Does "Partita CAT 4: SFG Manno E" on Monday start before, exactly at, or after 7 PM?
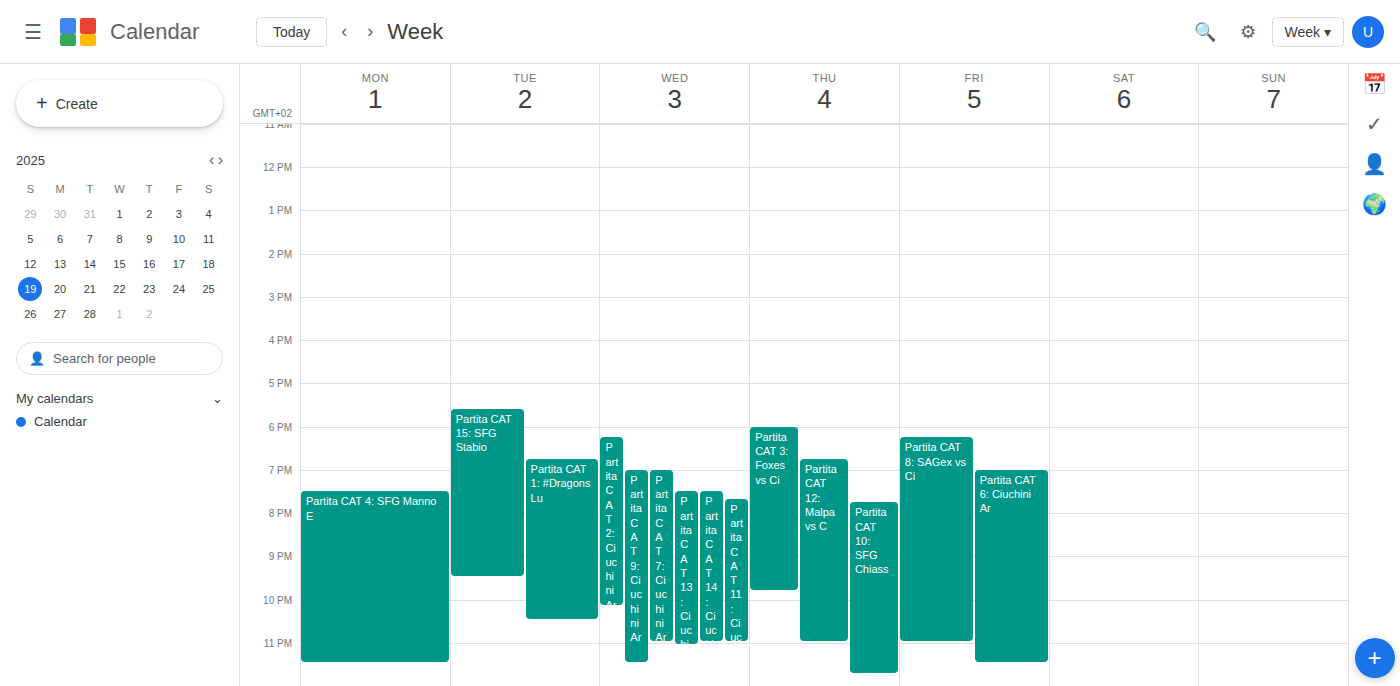
7:30 PM -- after 7 PM, 30 minutes below the 7 PM line.